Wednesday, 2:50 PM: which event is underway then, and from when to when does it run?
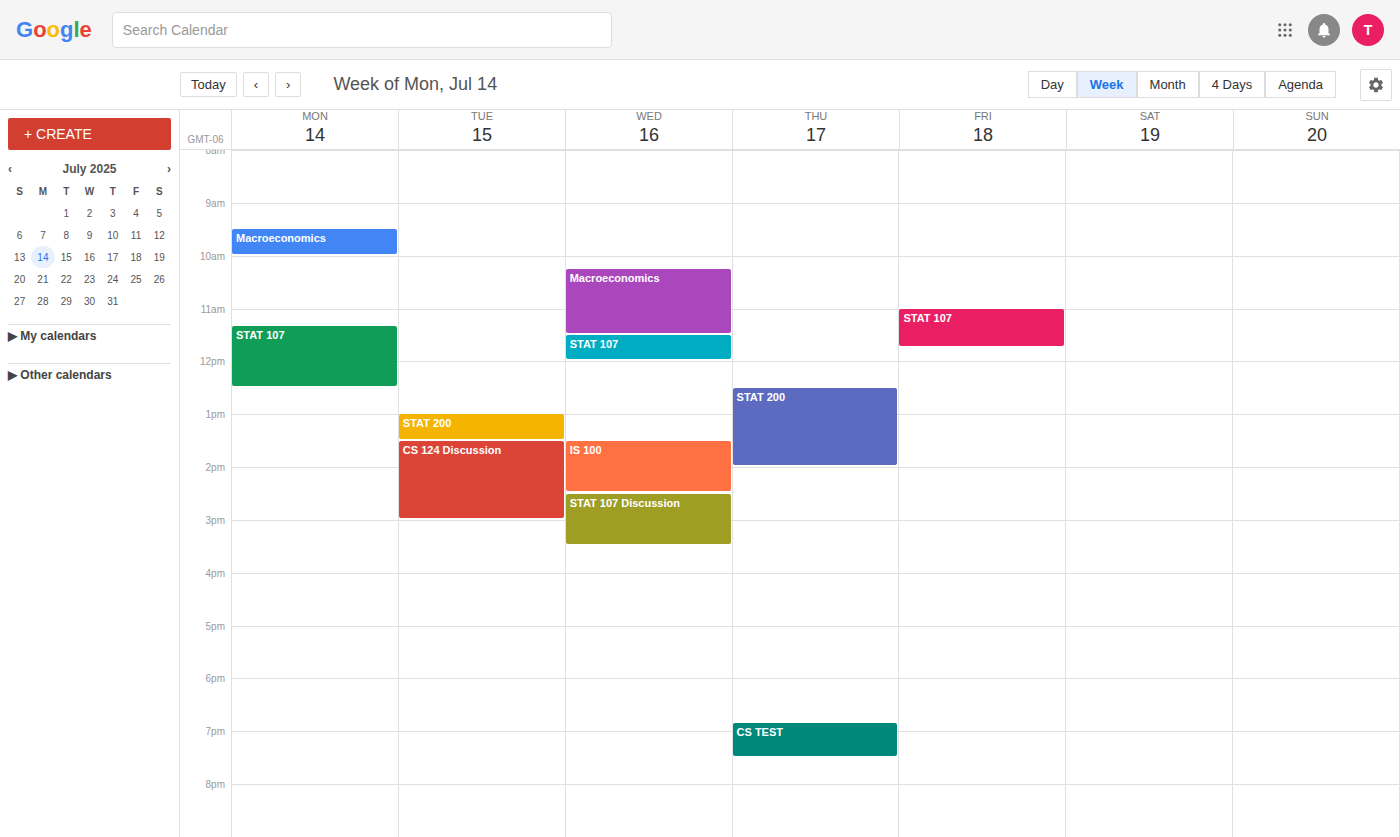
"STAT 107 Discussion", 2:30 PM to 3:30 PM